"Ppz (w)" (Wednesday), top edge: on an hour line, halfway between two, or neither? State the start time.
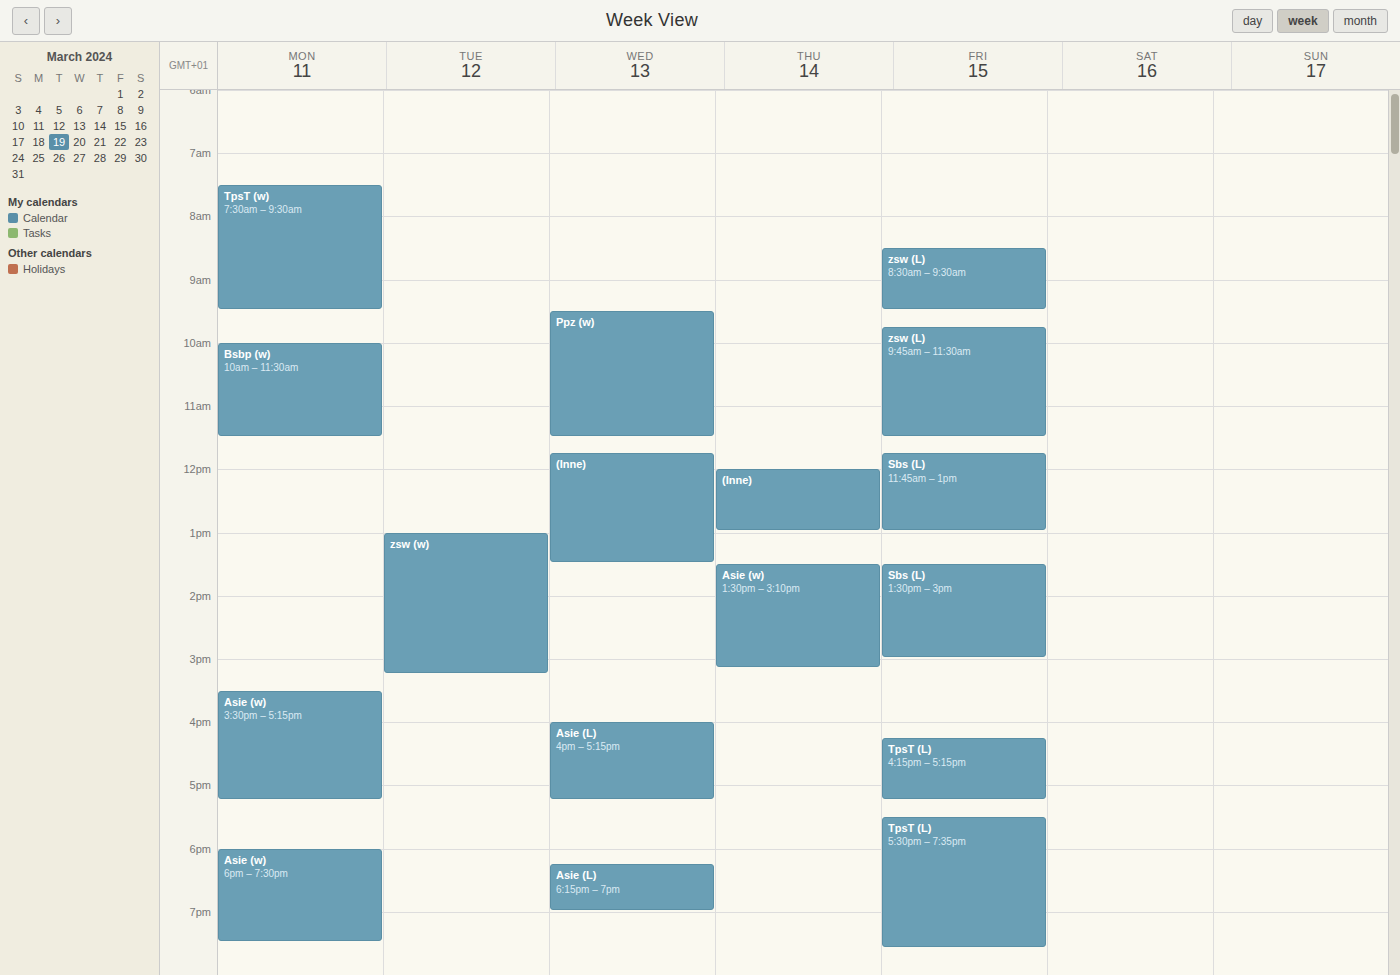
9:30 AM -- halfway between the 9 AM and 10 AM lines.